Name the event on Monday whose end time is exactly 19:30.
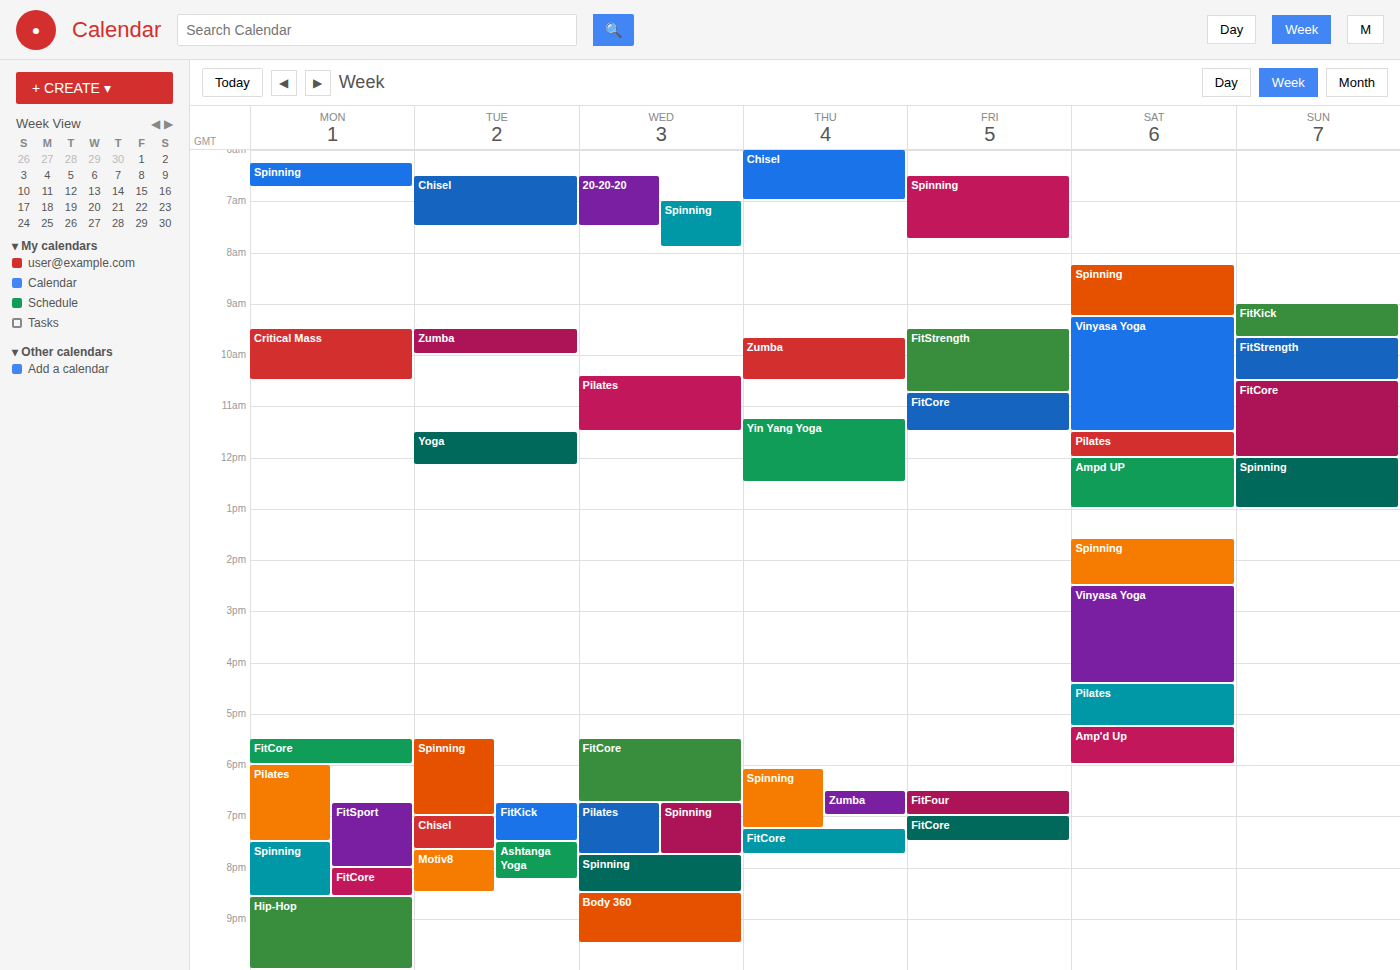
"Pilates"